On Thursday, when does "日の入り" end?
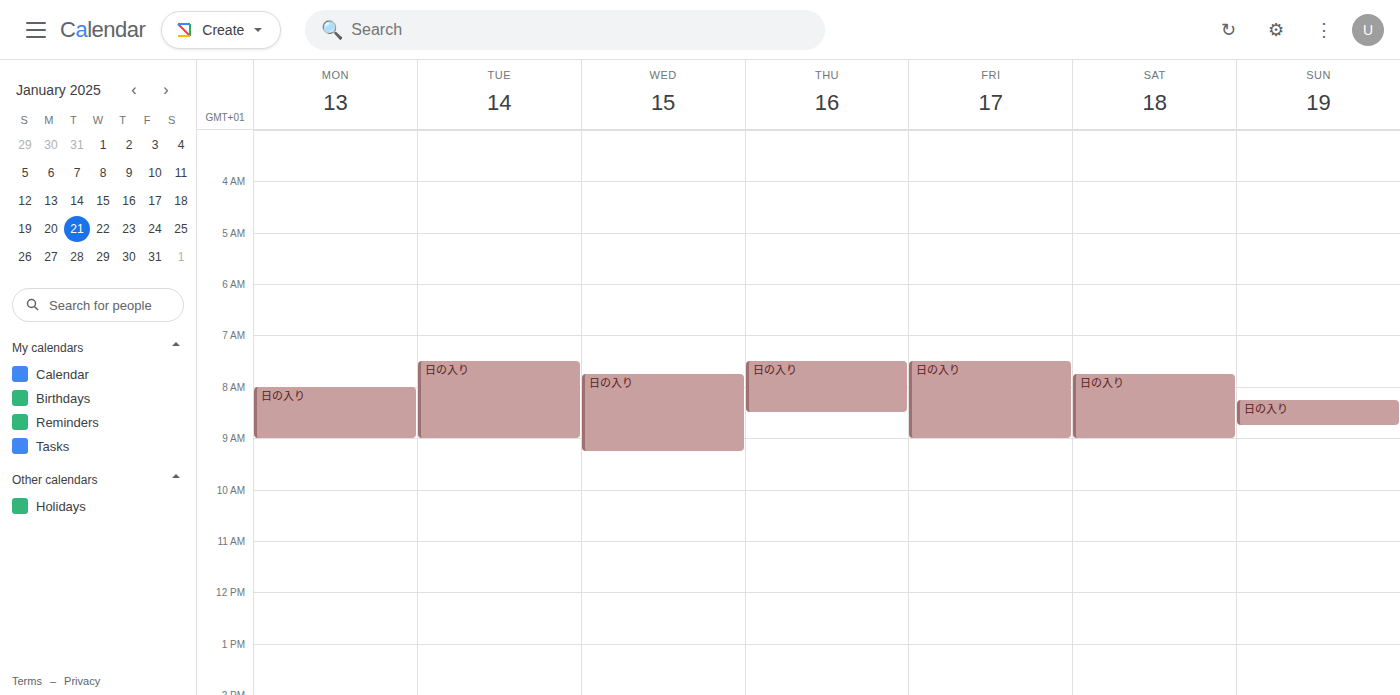
8:30 AM